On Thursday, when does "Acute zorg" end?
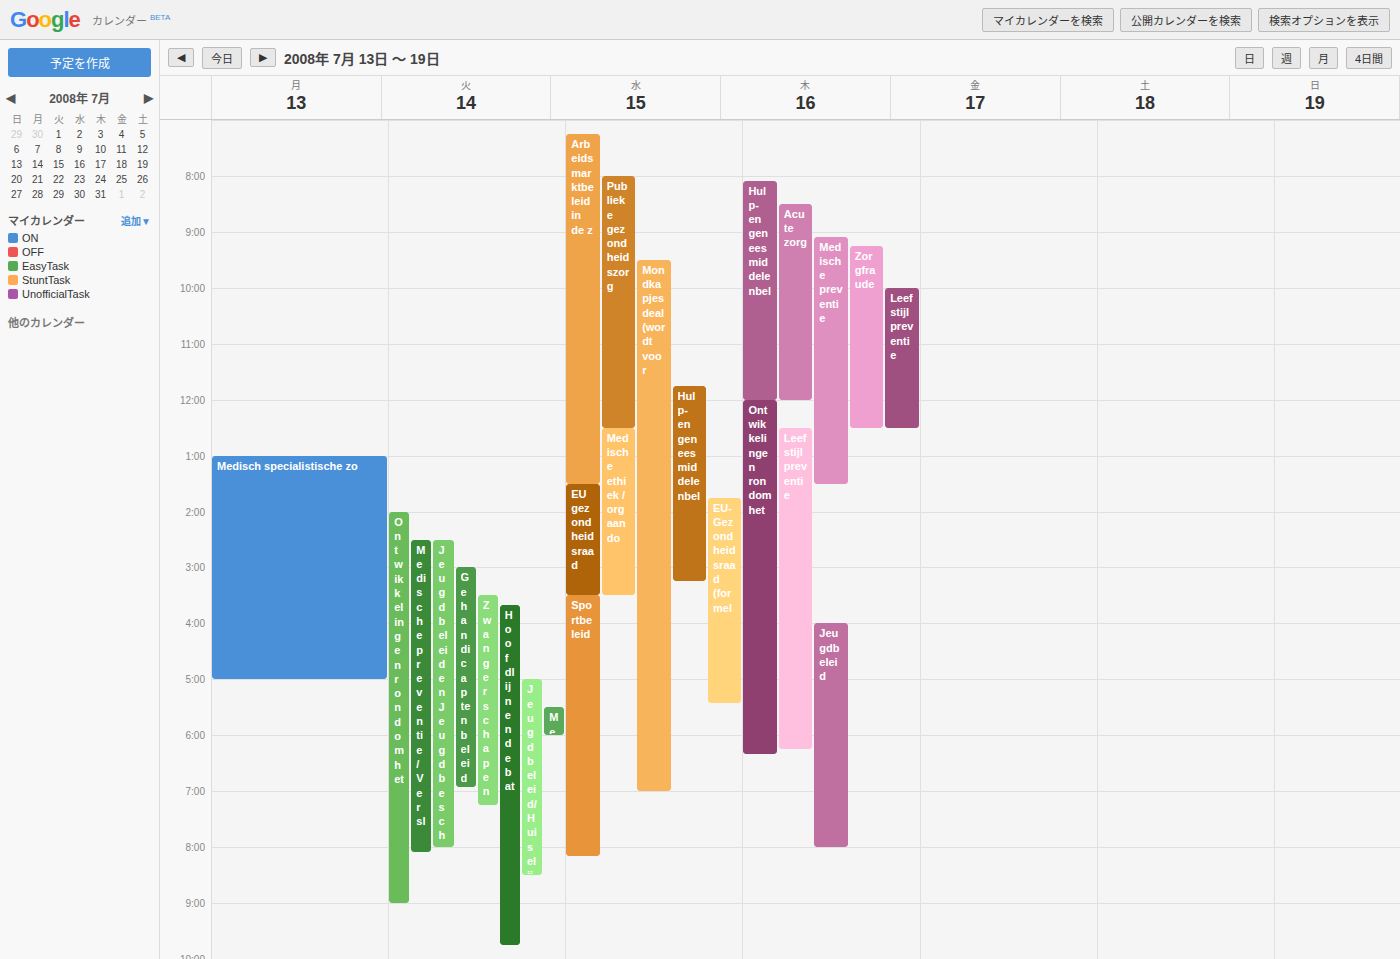
12:00 PM